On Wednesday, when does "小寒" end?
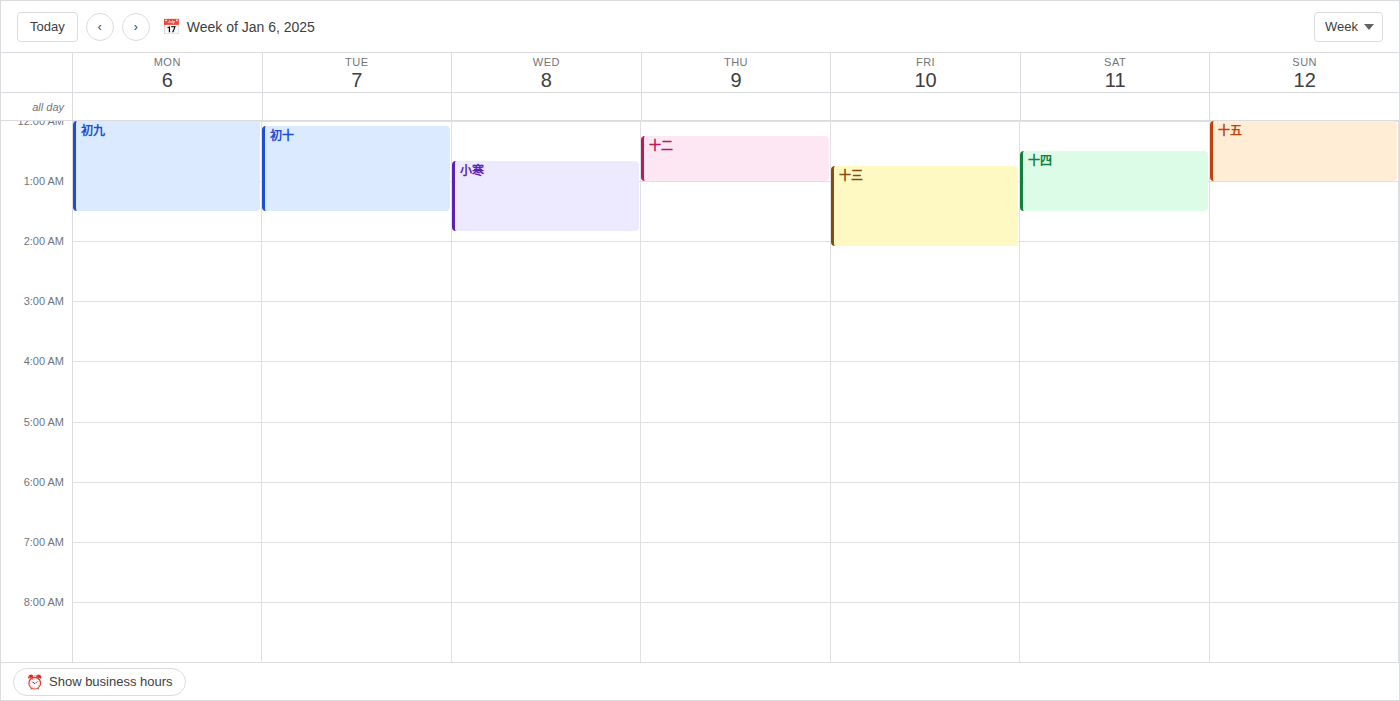
1:50 AM